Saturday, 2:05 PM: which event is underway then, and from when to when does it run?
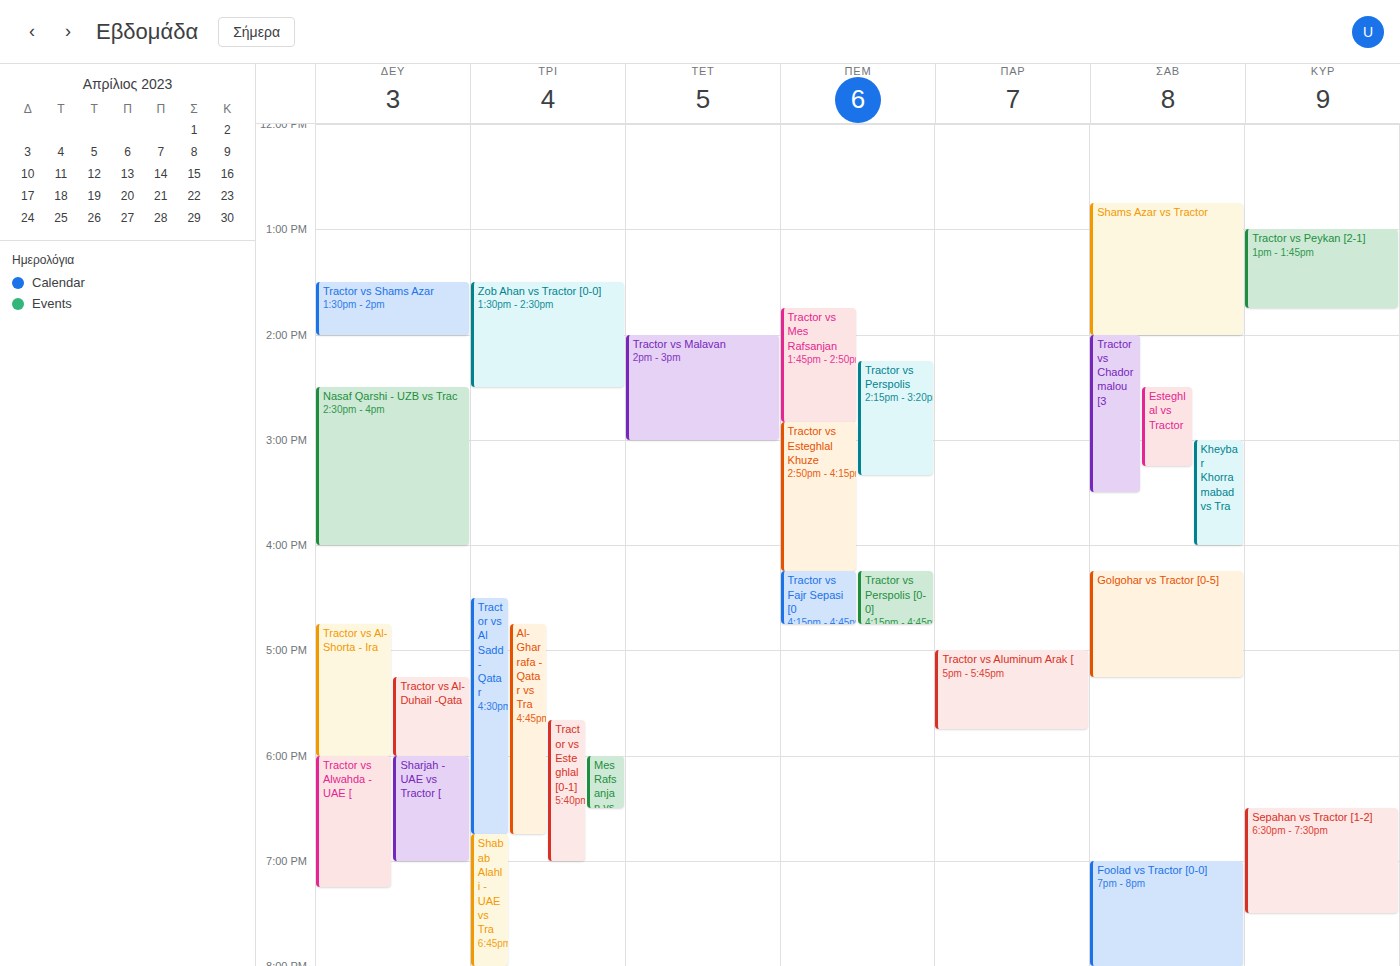
"Tractor vs Chadormalou [3", 2:00 PM to 3:30 PM